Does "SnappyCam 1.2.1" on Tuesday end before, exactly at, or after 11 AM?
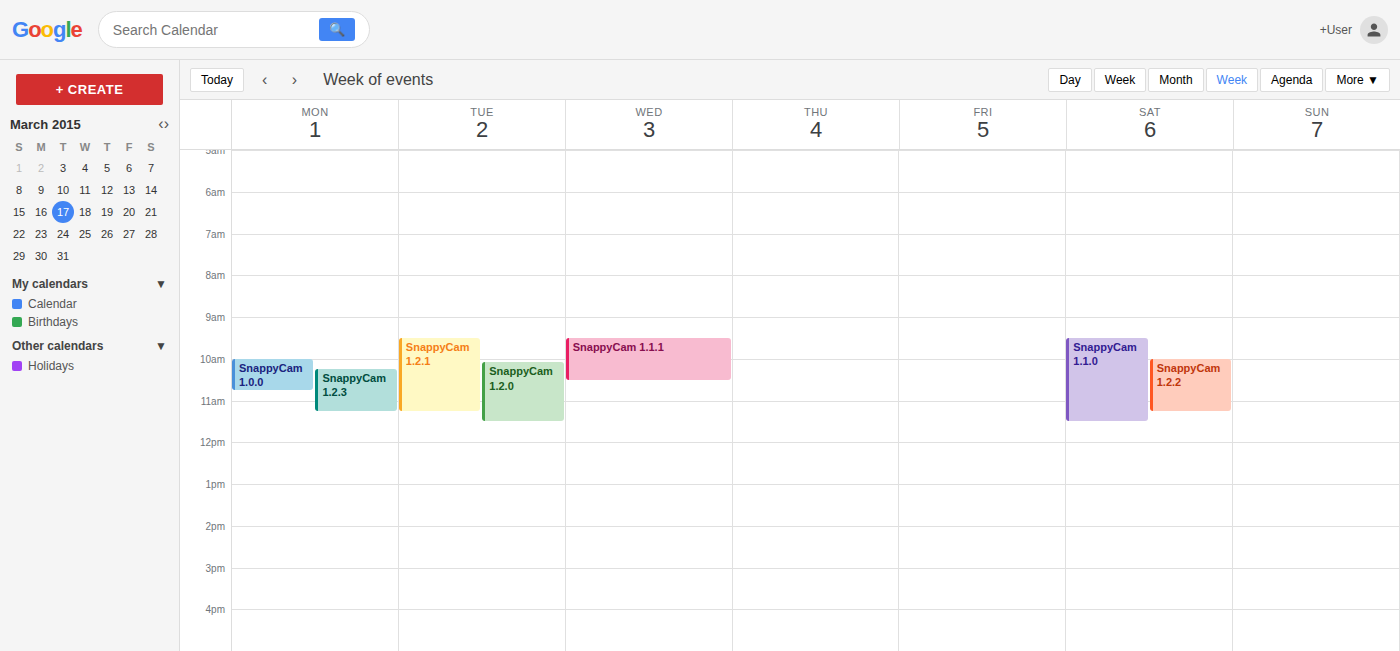
11:15 AM -- after 11 AM, 15 minutes below the 11 AM line.